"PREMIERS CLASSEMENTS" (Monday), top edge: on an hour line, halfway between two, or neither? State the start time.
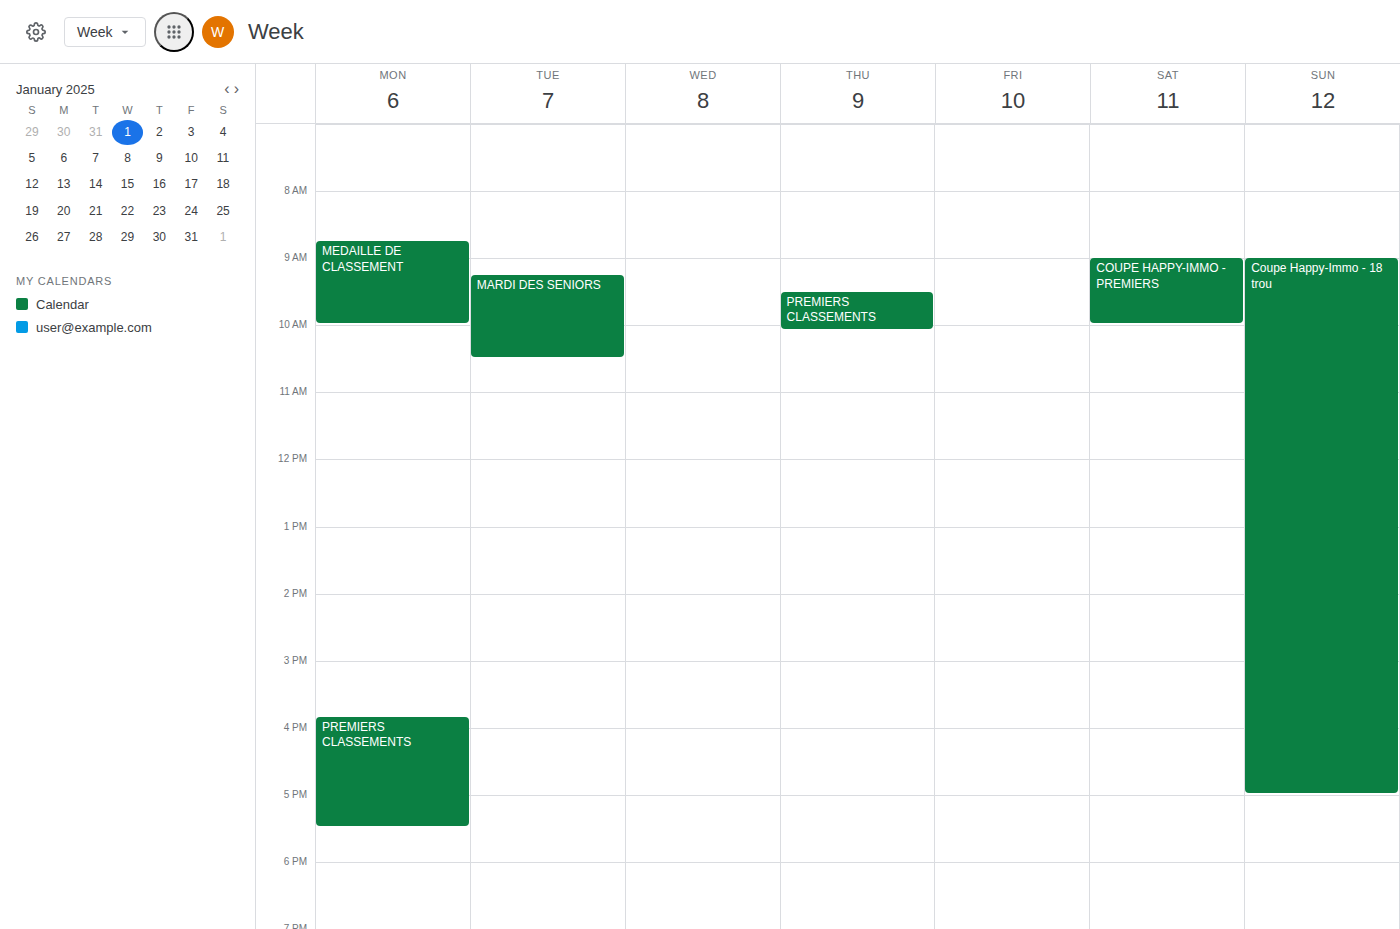
3:50 PM -- neither: 50 minutes below the 3 PM line and 10 minutes above the 4 PM line.